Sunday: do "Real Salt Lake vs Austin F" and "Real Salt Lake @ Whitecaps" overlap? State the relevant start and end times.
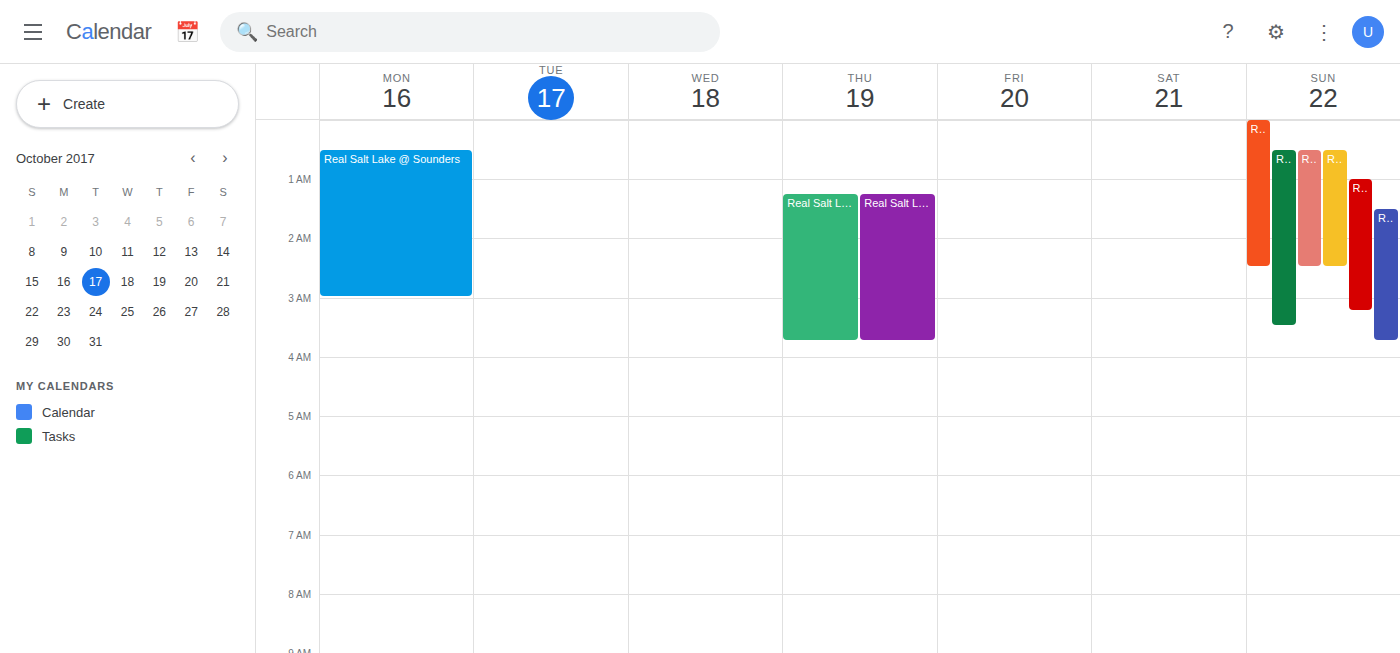
"Real Salt Lake vs Austin F" starts at 1:00 AM, before "Real Salt Lake @ Whitecaps" ends at 2:30 AM -- they overlap.